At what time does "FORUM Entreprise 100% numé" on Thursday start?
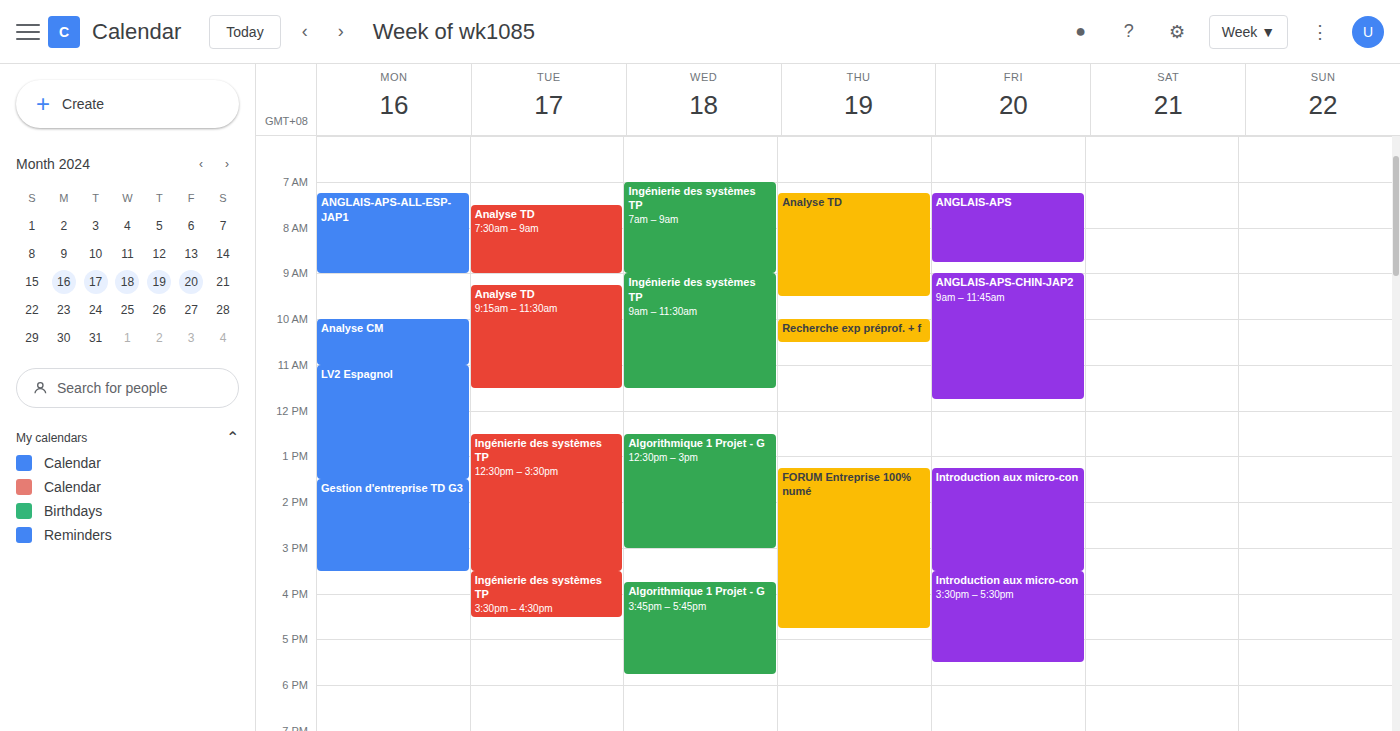
1:15 PM